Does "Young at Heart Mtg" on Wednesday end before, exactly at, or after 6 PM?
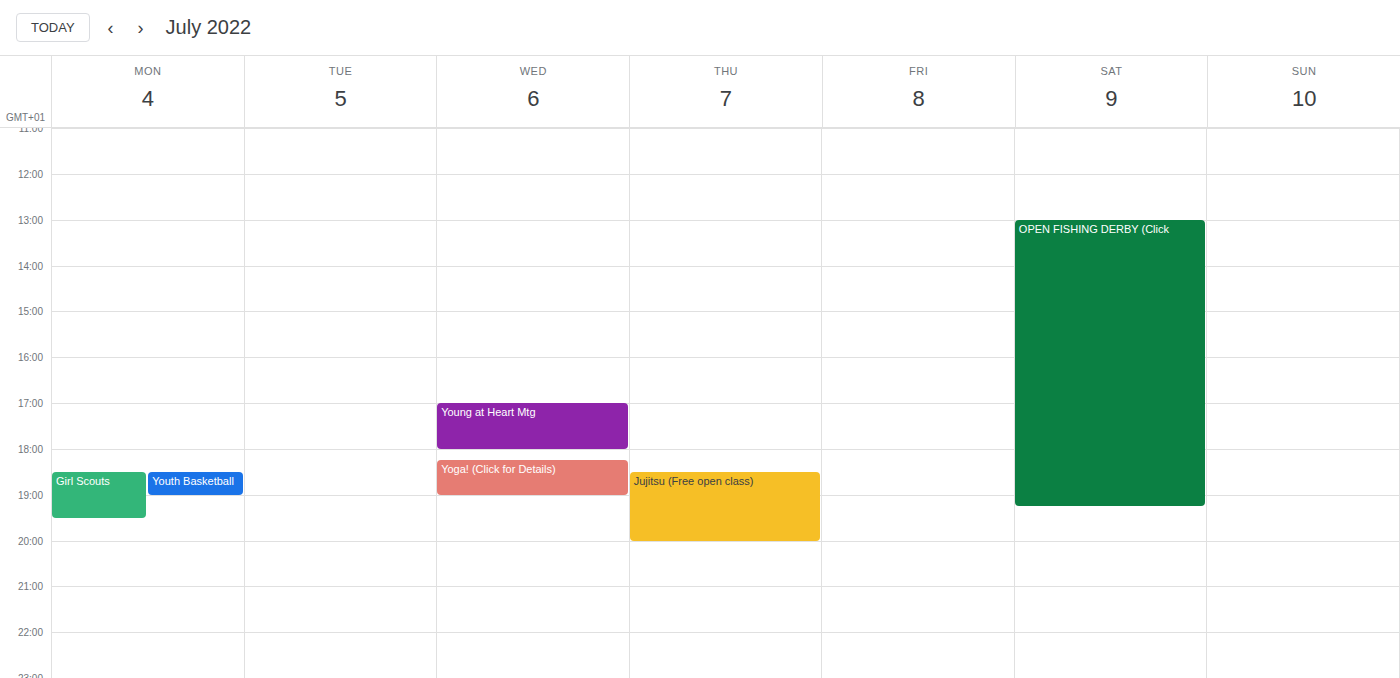
6:00 PM -- exactly at 6 PM, on the 6 PM line.